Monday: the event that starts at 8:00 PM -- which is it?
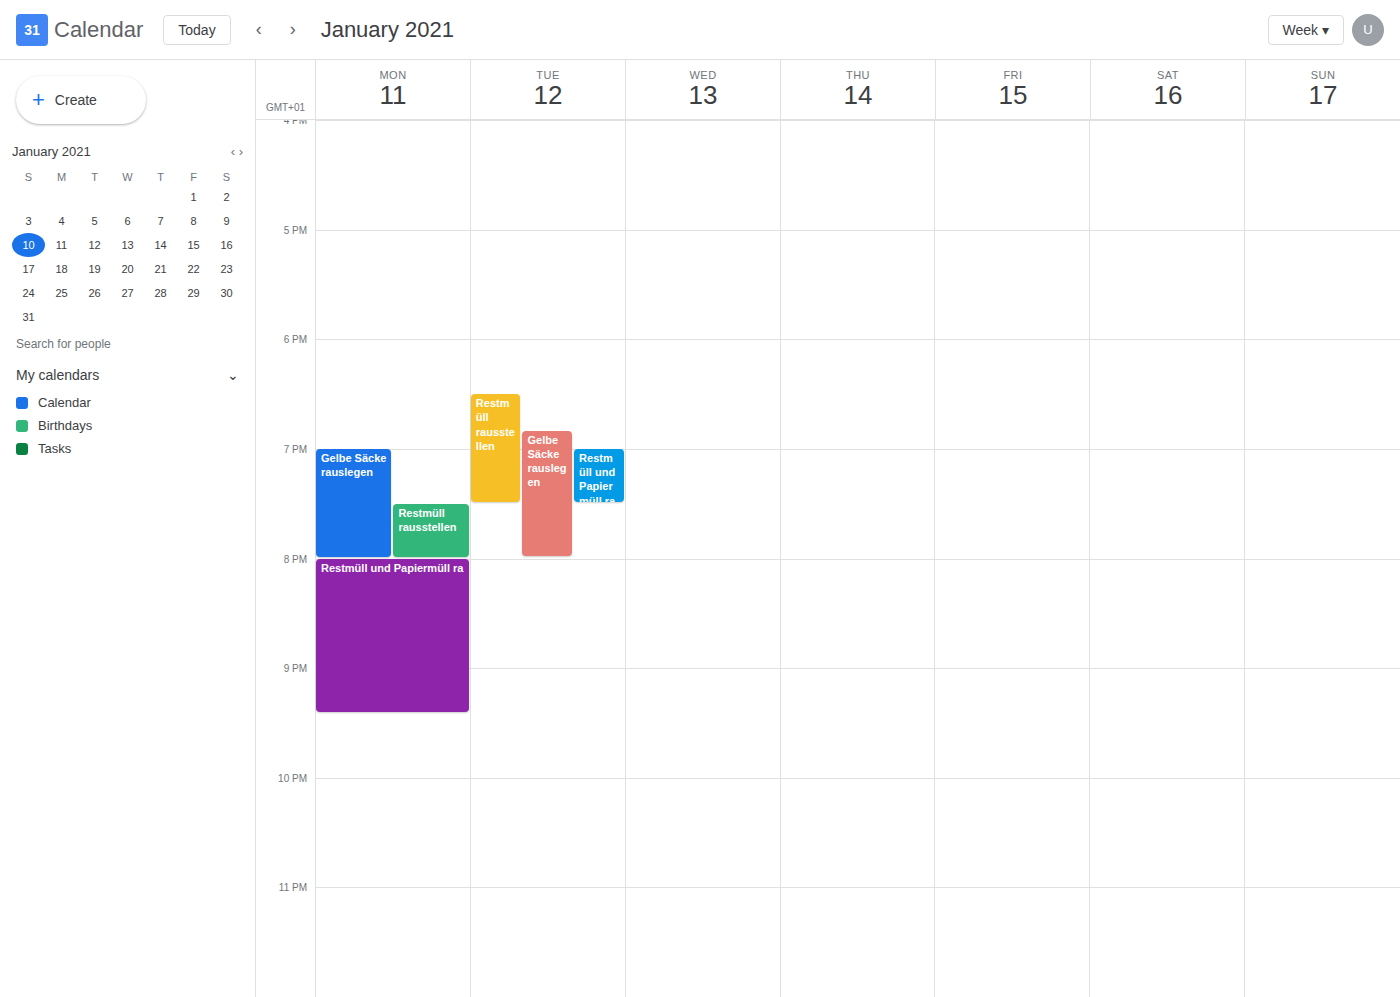
"Restmüll und Papiermüll ra"